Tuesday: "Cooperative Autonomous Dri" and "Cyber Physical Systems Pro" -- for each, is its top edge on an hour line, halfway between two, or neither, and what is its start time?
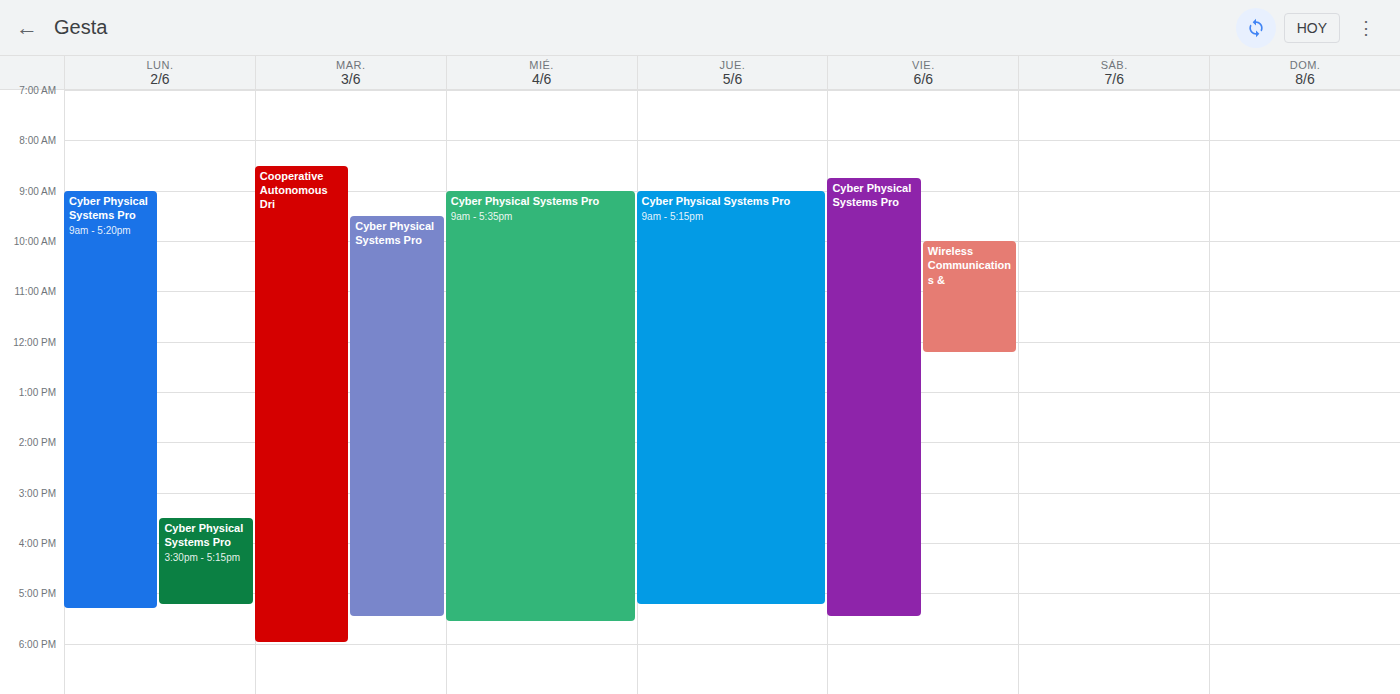
"Cooperative Autonomous Dri": 8:30 AM, halfway between the 8 AM and 9 AM lines. "Cyber Physical Systems Pro": 9:30 AM, halfway between the 9 AM and 10 AM lines.